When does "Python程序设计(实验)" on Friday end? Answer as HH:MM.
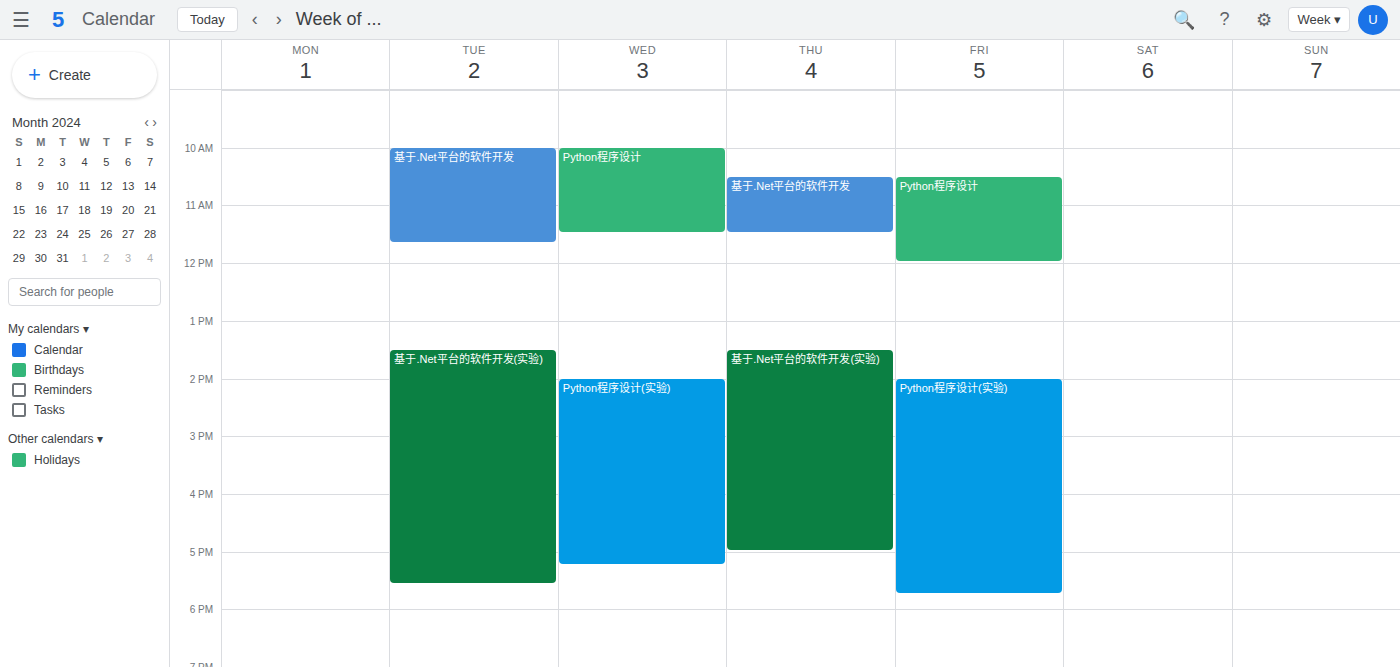
17:45